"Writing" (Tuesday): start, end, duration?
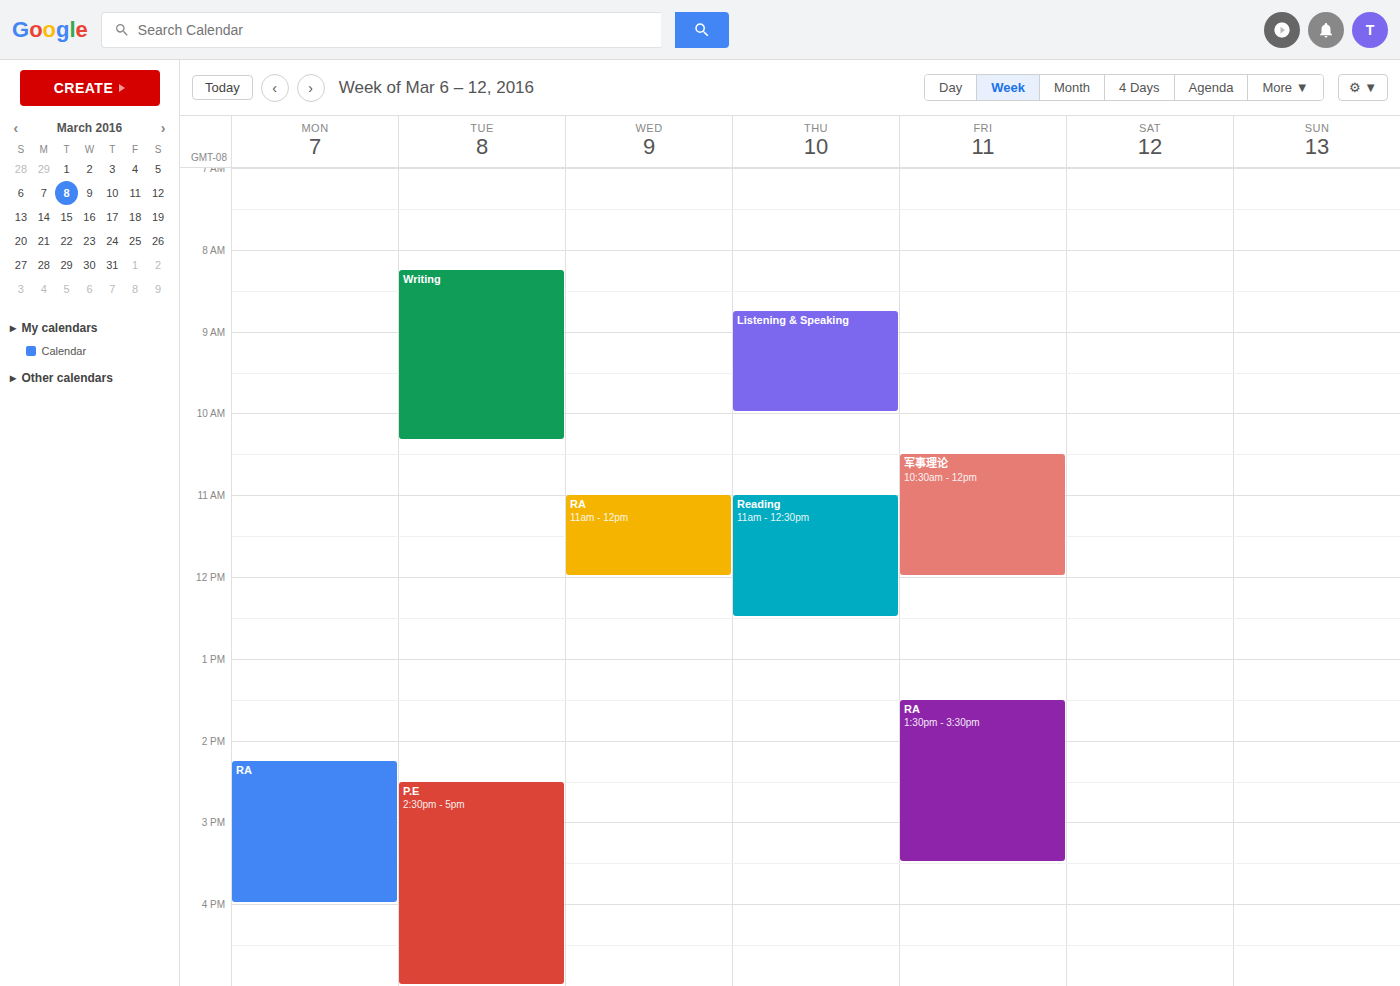
08:15 to 10:20, 2 hours 5 minutes